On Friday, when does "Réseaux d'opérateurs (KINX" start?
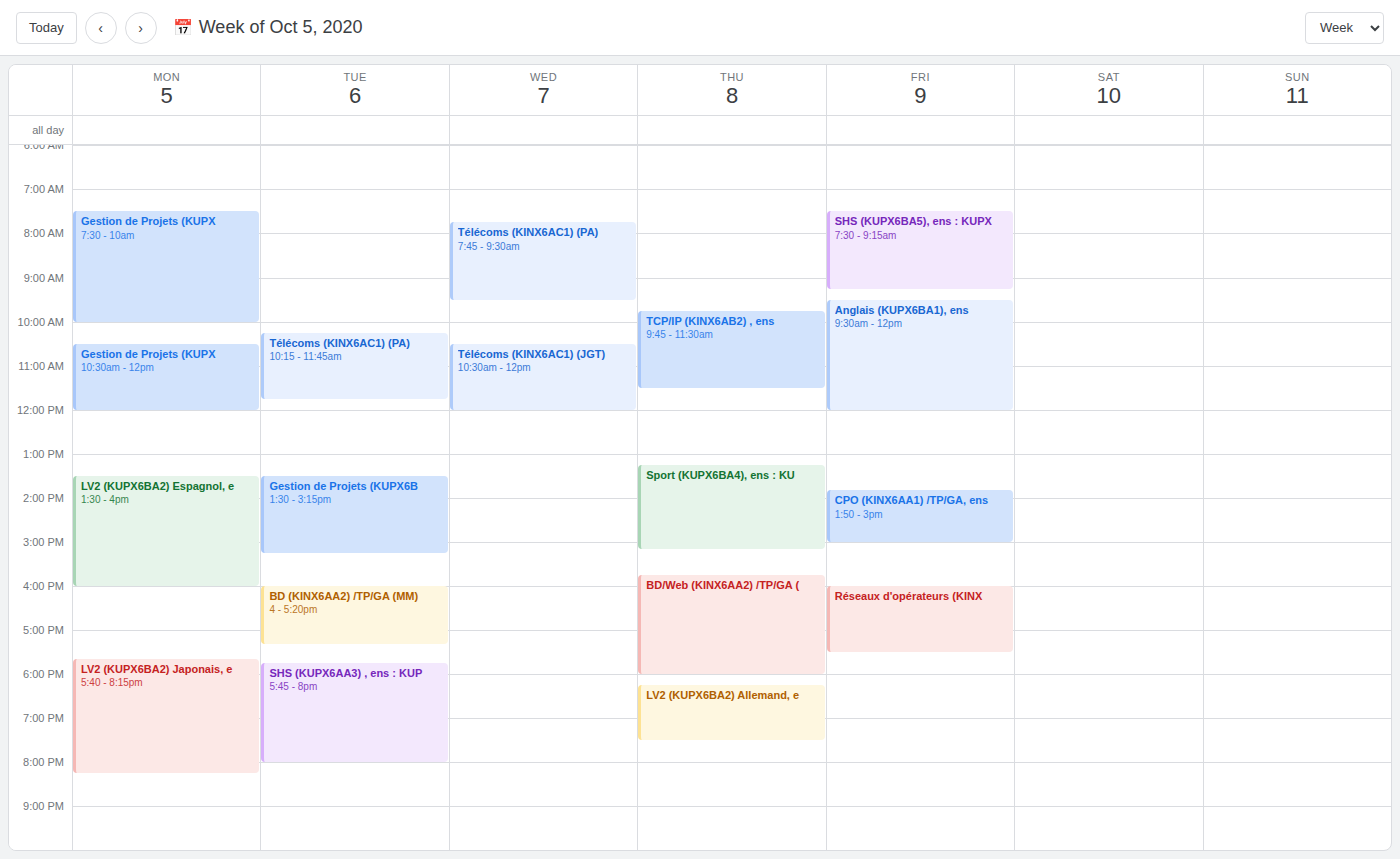
4:00 PM